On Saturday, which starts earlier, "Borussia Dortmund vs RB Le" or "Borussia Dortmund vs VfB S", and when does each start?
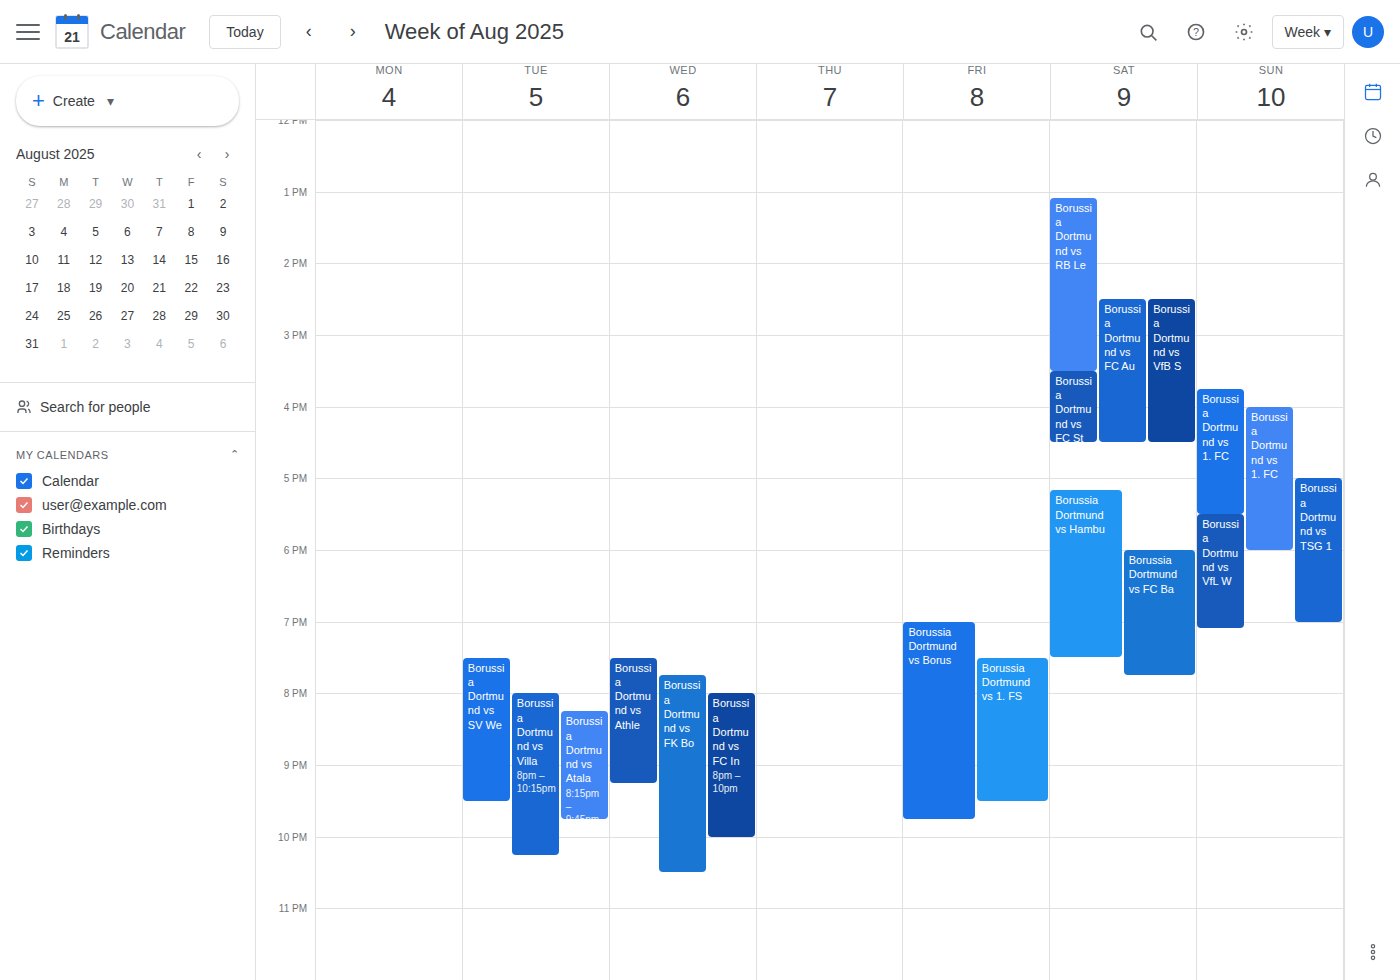
"Borussia Dortmund vs RB Le" 13:05; "Borussia Dortmund vs VfB S" 14:30.